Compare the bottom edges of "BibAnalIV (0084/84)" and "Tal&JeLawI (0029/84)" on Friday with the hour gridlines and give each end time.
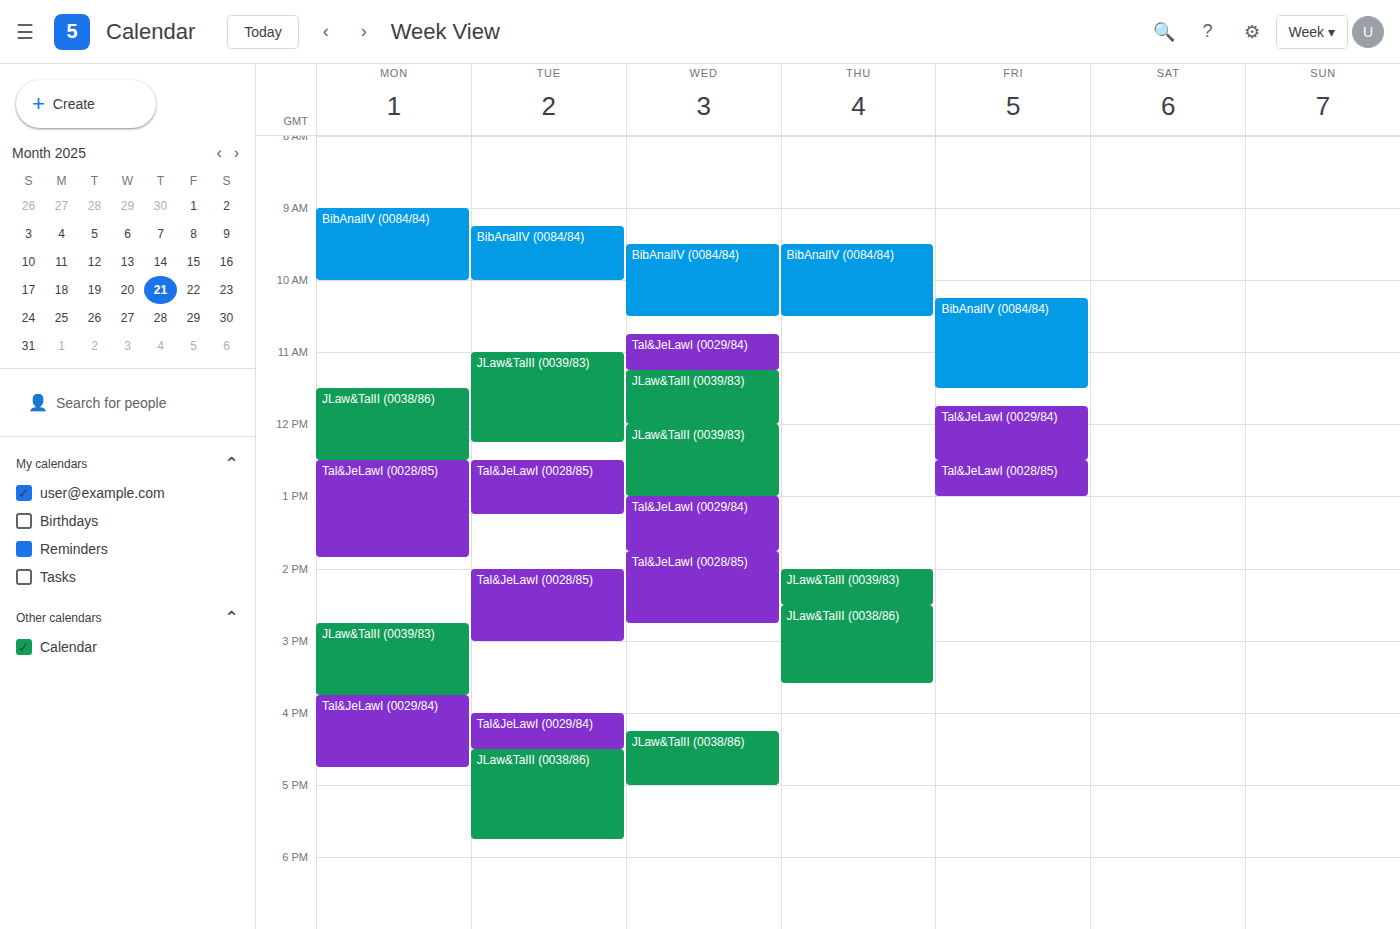
"BibAnalIV (0084/84)": 11:30 AM, halfway between the 11 AM and 12 PM lines. "Tal&JeLawI (0029/84)": 12:30 PM, halfway between the 12 PM and 1 PM lines.